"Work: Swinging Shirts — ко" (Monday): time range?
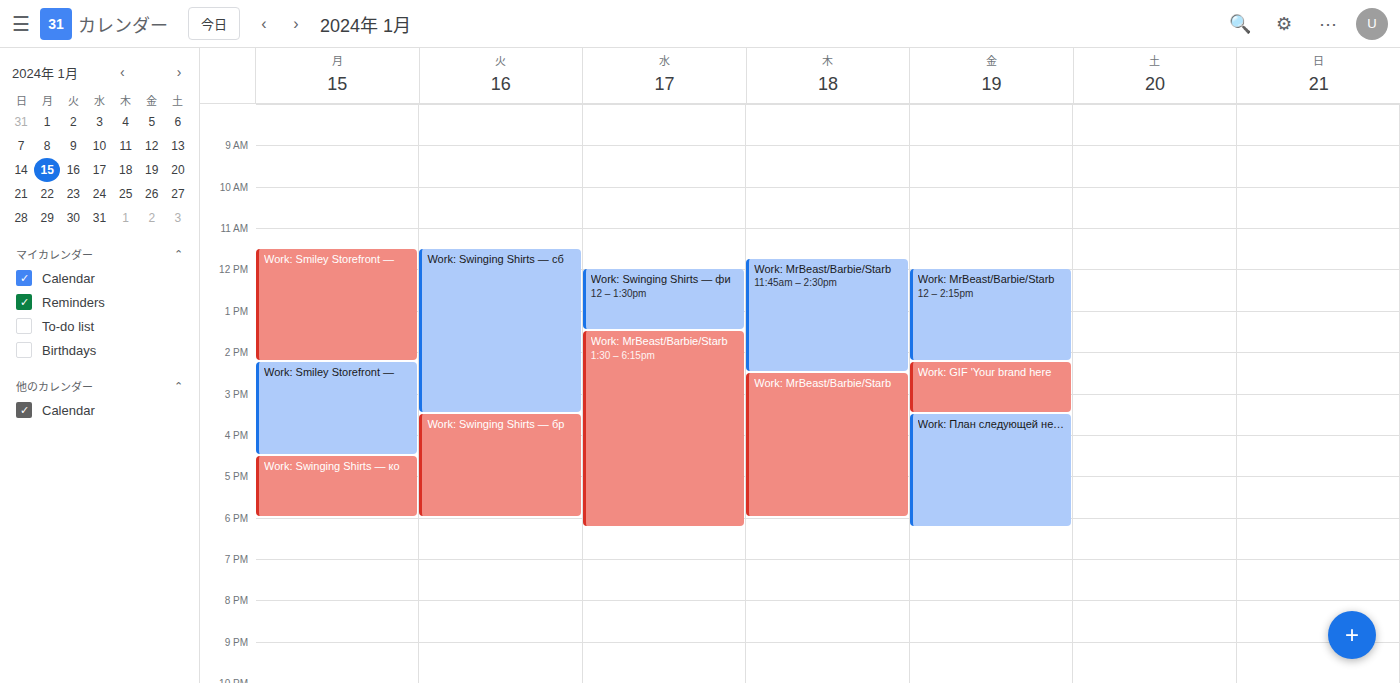
4:30 PM to 6:00 PM